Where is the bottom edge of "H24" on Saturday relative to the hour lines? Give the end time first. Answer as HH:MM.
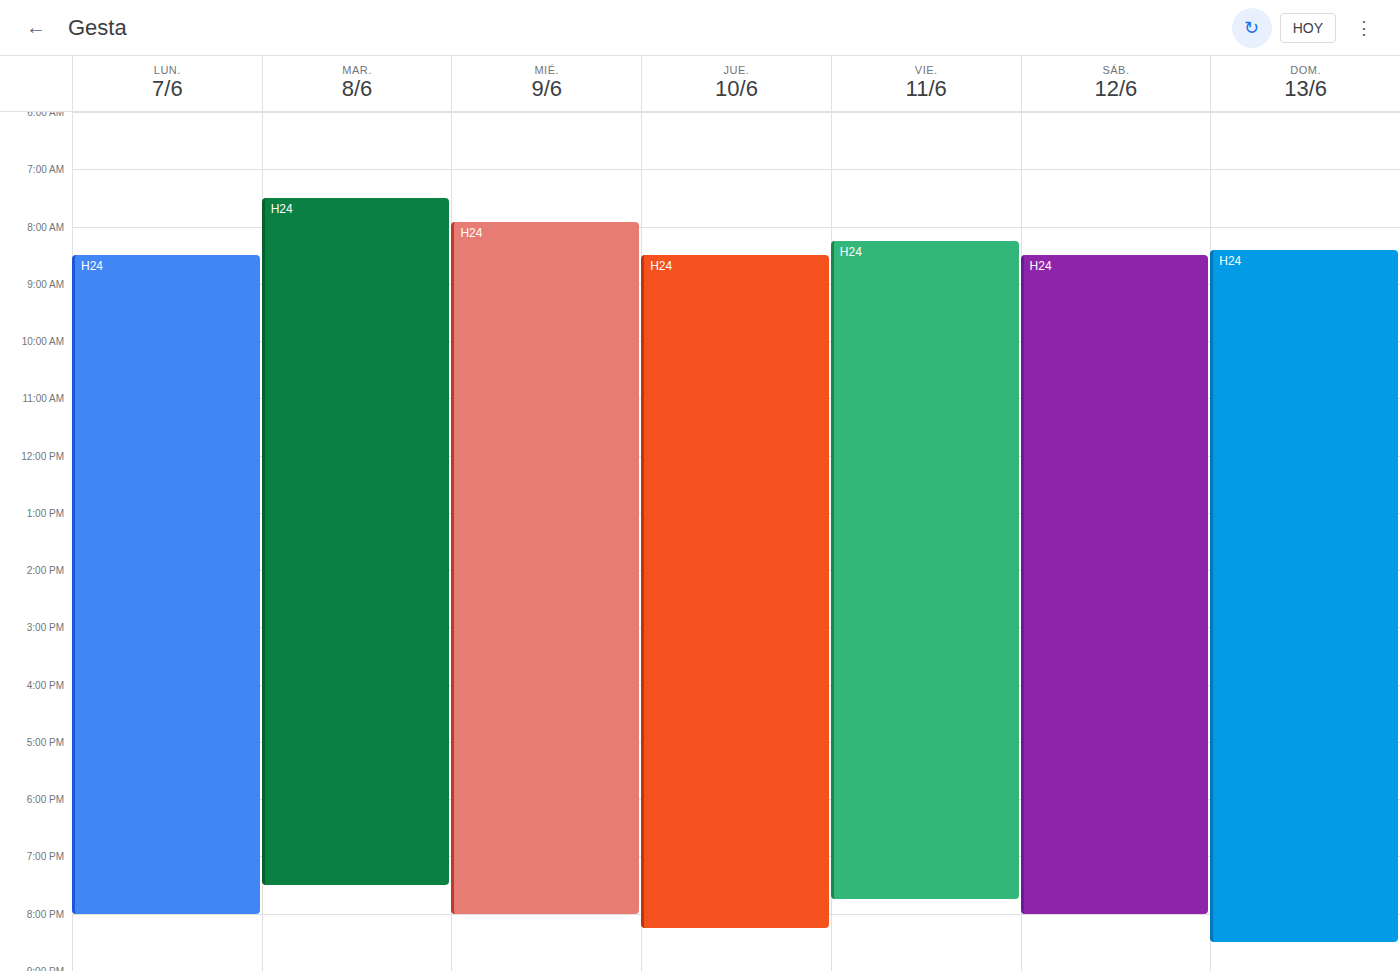
20:00 -- exactly on the 20:00 line.